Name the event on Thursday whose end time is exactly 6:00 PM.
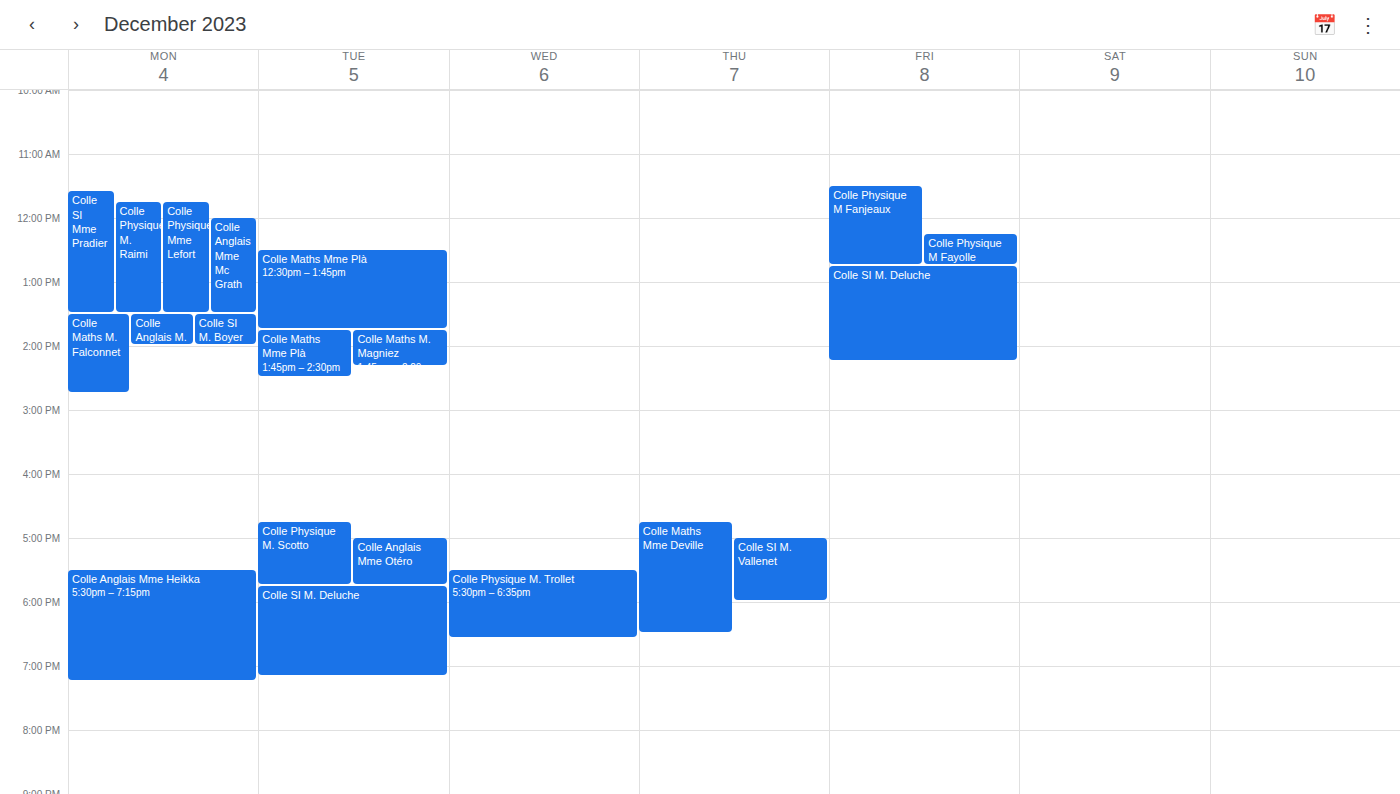
"Colle SI M. Vallenet"